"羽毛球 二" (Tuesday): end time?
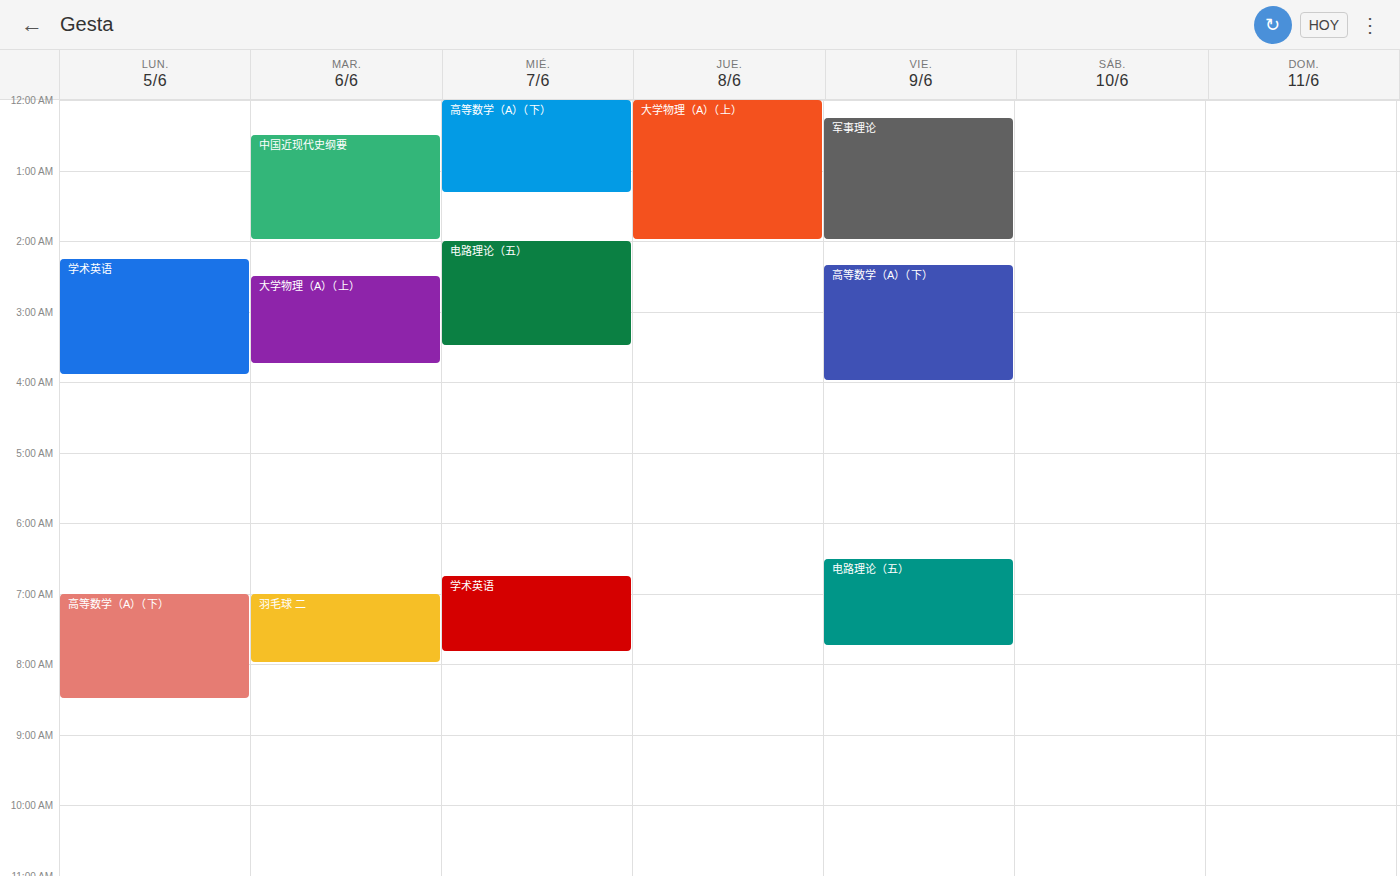
8:00 AM